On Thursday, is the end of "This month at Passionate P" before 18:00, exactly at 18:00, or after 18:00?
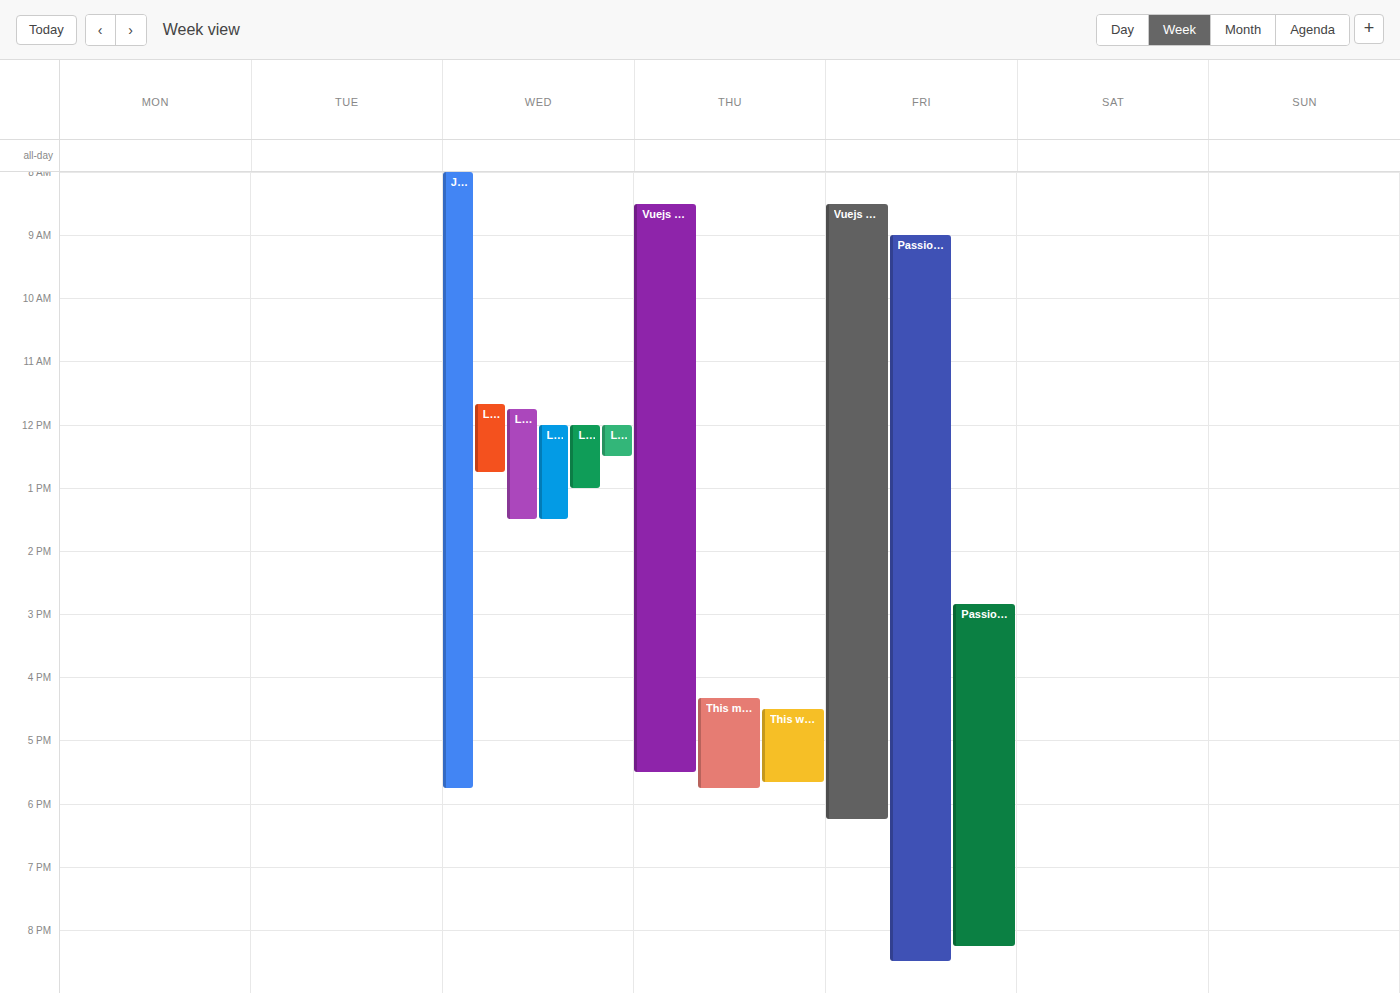
17:45 -- before 18:00, 15 minutes above the 18:00 line.